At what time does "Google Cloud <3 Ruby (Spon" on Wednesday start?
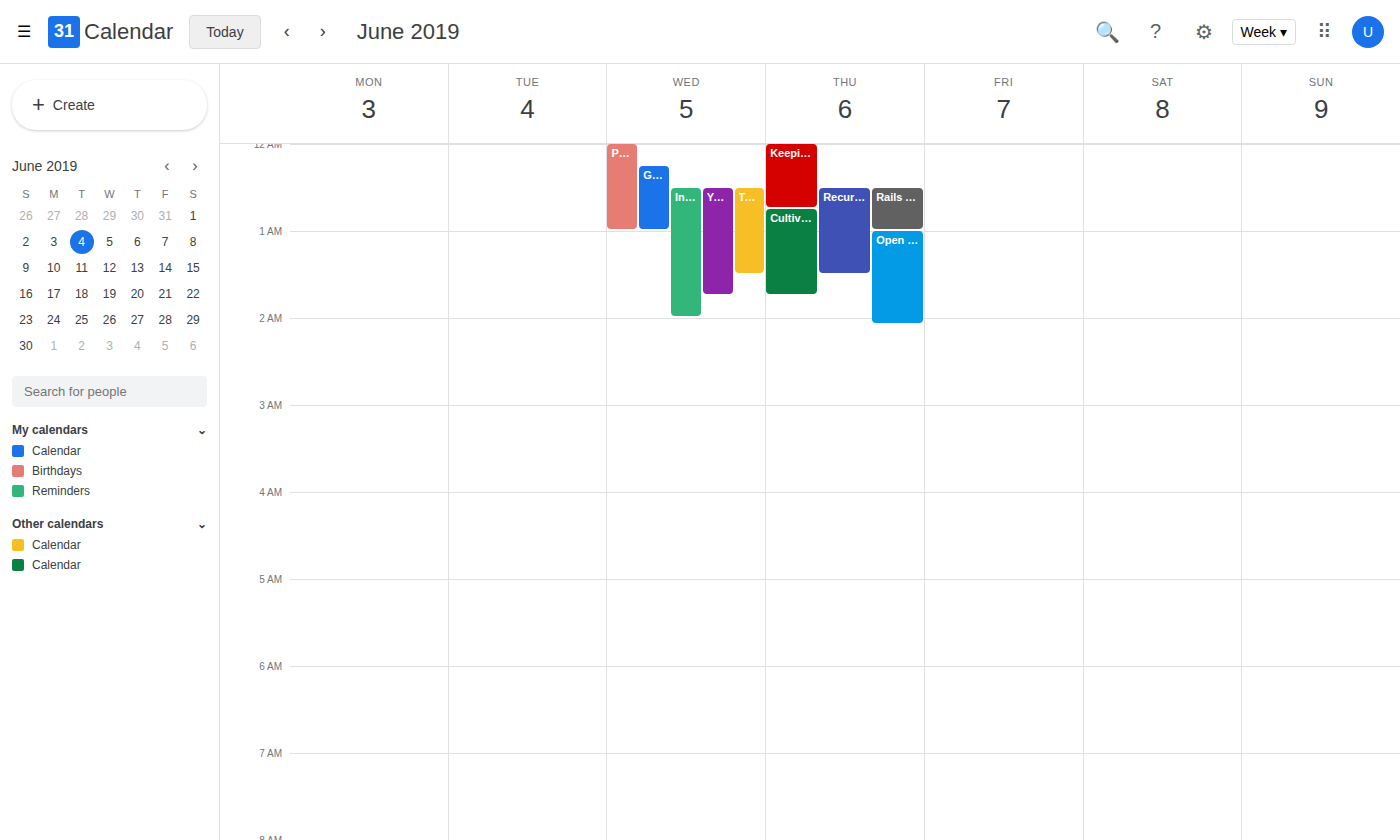
00:15